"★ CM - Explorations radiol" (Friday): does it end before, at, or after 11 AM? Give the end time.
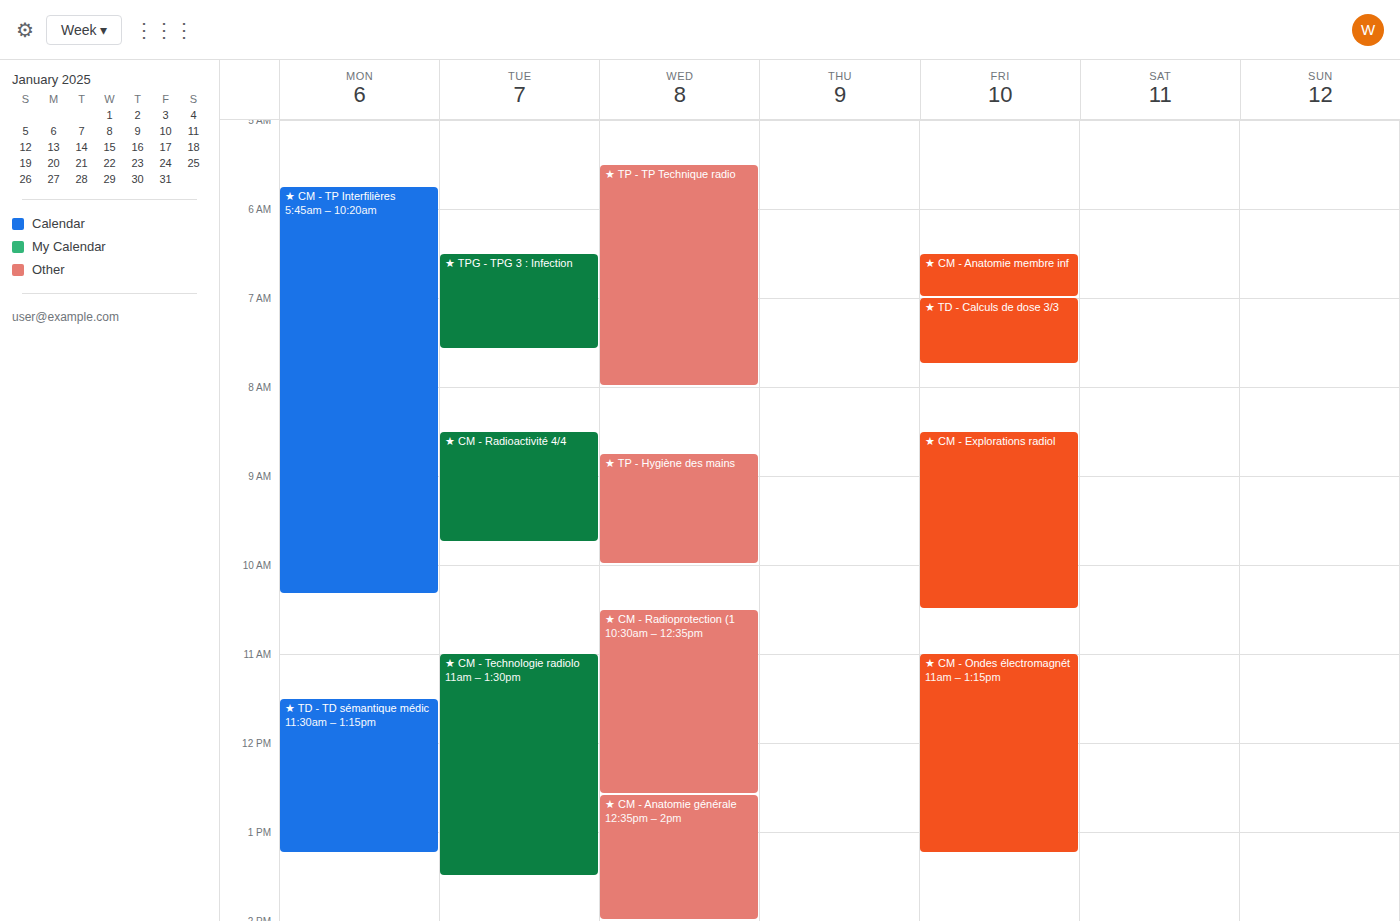
10:30 AM -- before 11 AM, 30 minutes above the 11 AM line.